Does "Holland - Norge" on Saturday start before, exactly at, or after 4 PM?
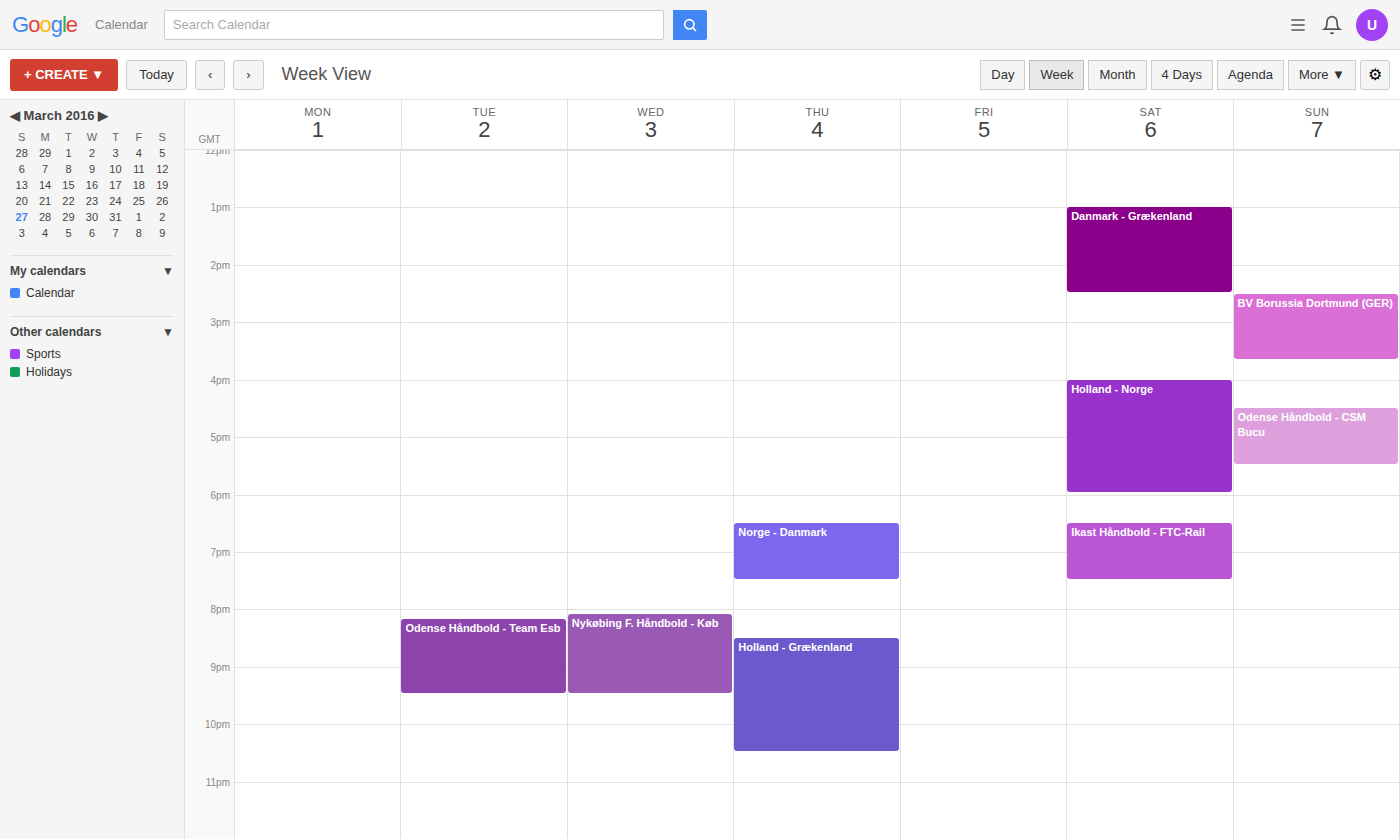
4:00 PM -- exactly at 4 PM, on the 4 PM line.